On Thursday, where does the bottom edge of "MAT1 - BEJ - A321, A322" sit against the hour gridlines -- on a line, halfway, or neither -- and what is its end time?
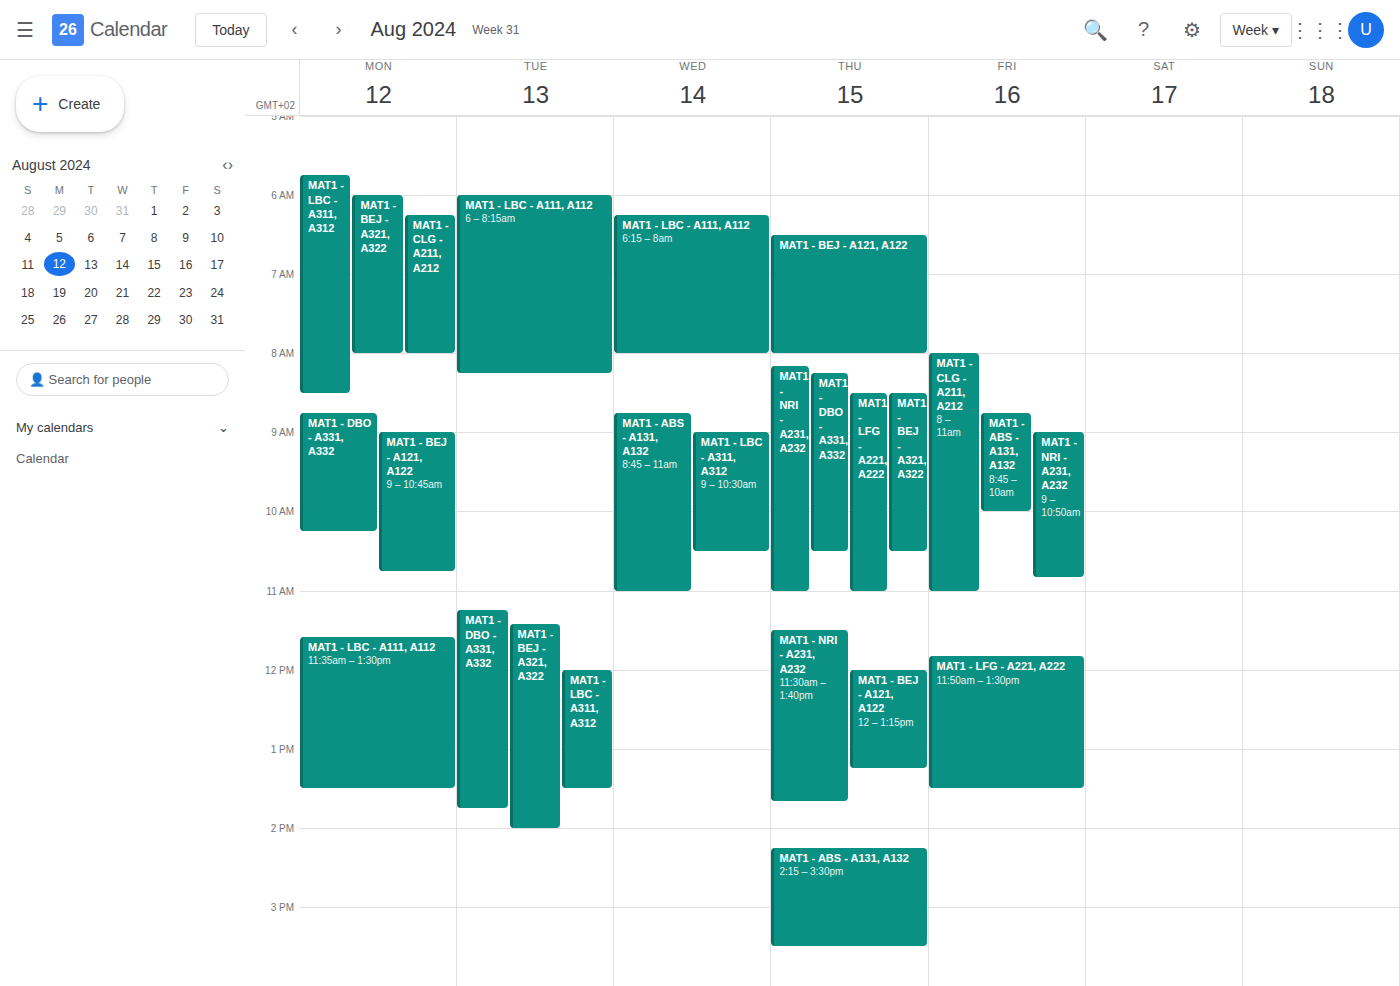
10:30 AM -- halfway between the 10 AM and 11 AM lines.